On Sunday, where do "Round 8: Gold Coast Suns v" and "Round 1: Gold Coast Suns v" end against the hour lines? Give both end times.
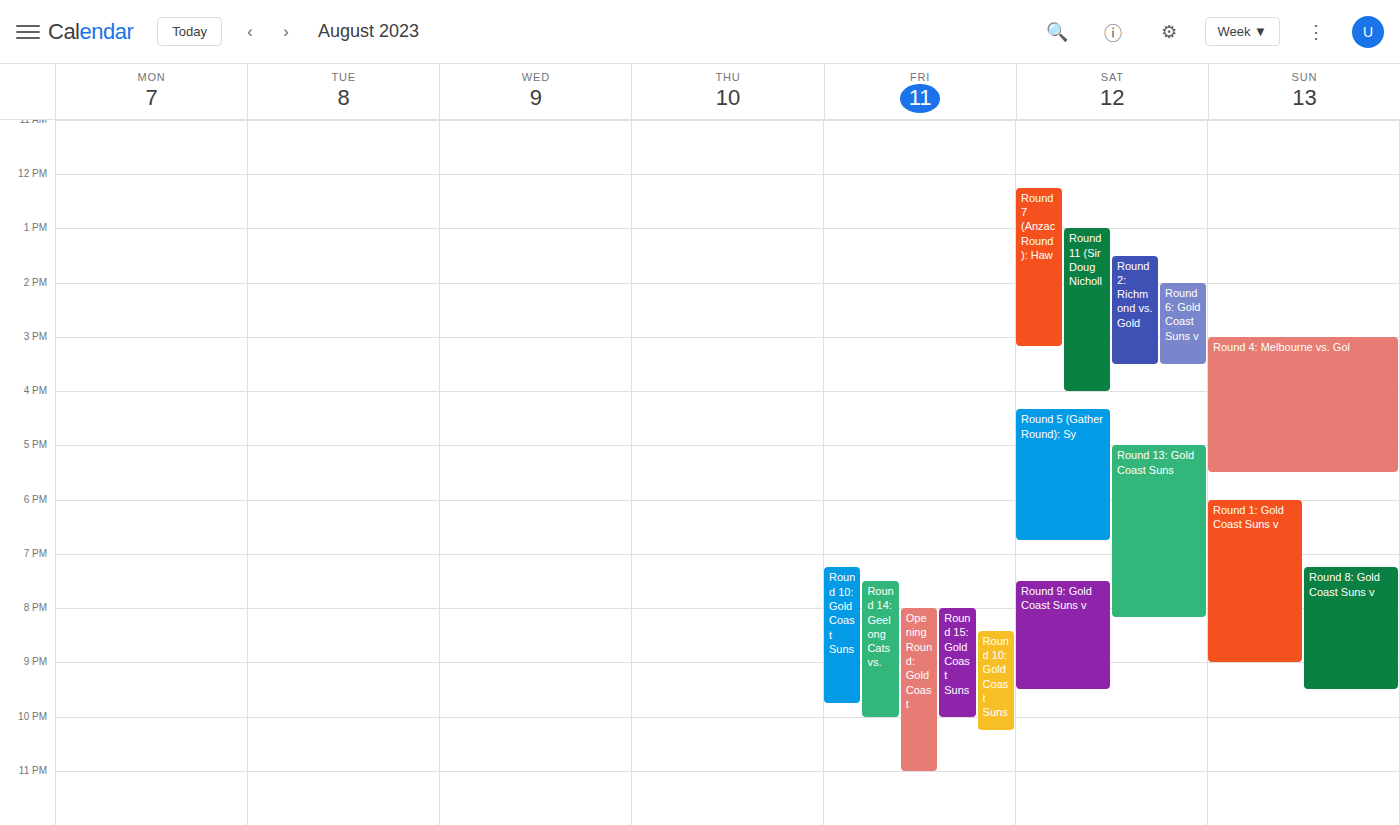
"Round 8: Gold Coast Suns v": 9:30 PM, halfway between the 9 PM and 10 PM lines. "Round 1: Gold Coast Suns v": 9:00 PM, exactly on the 9 PM line.